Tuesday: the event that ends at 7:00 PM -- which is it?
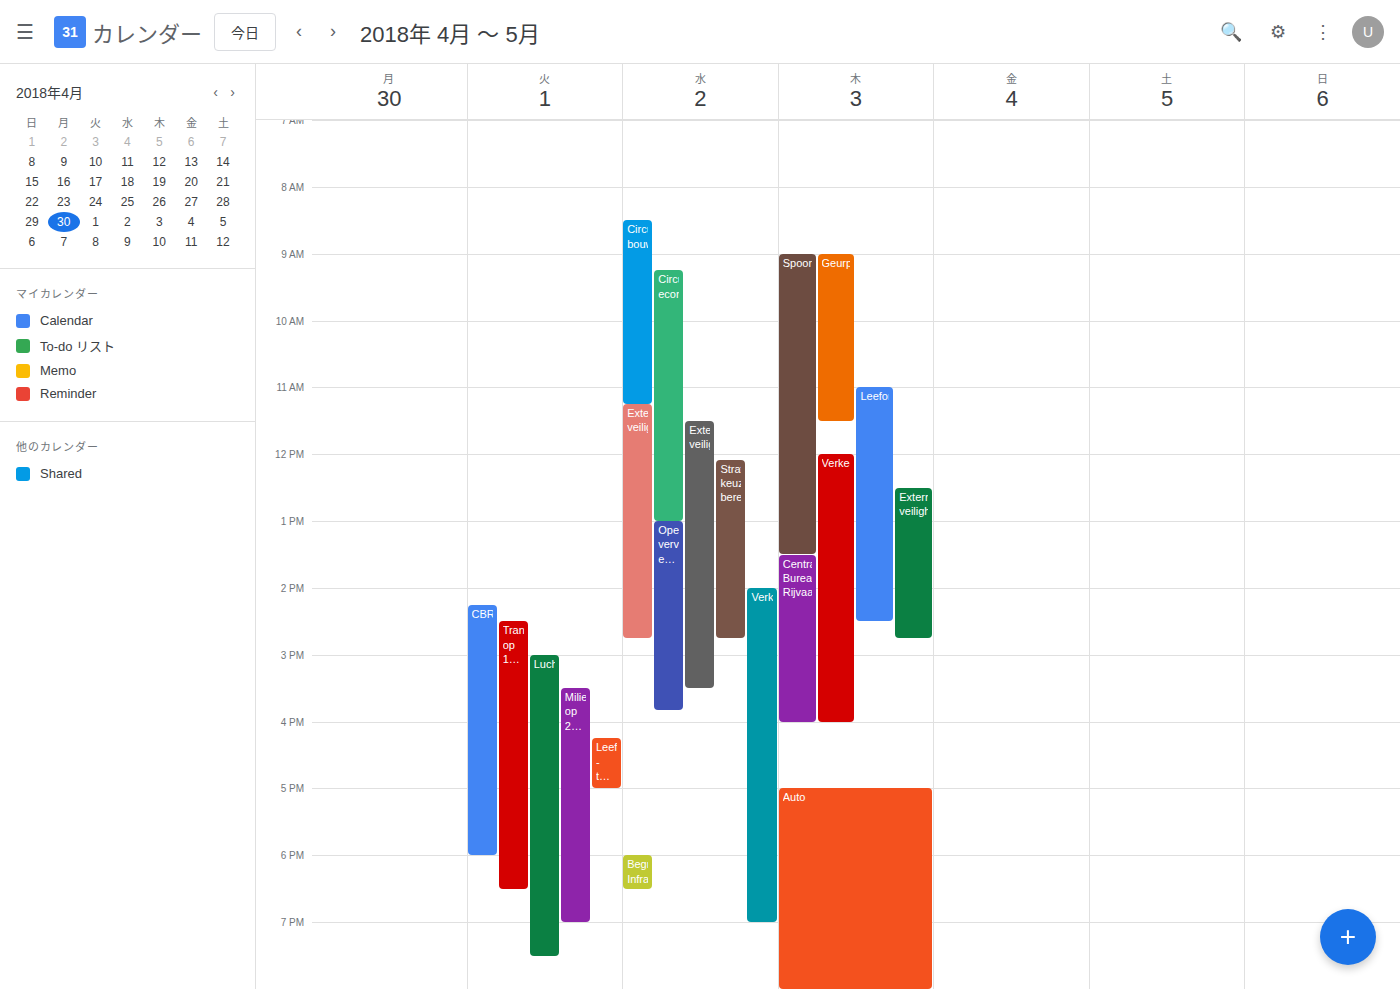
"Milieuraad op 20 december"